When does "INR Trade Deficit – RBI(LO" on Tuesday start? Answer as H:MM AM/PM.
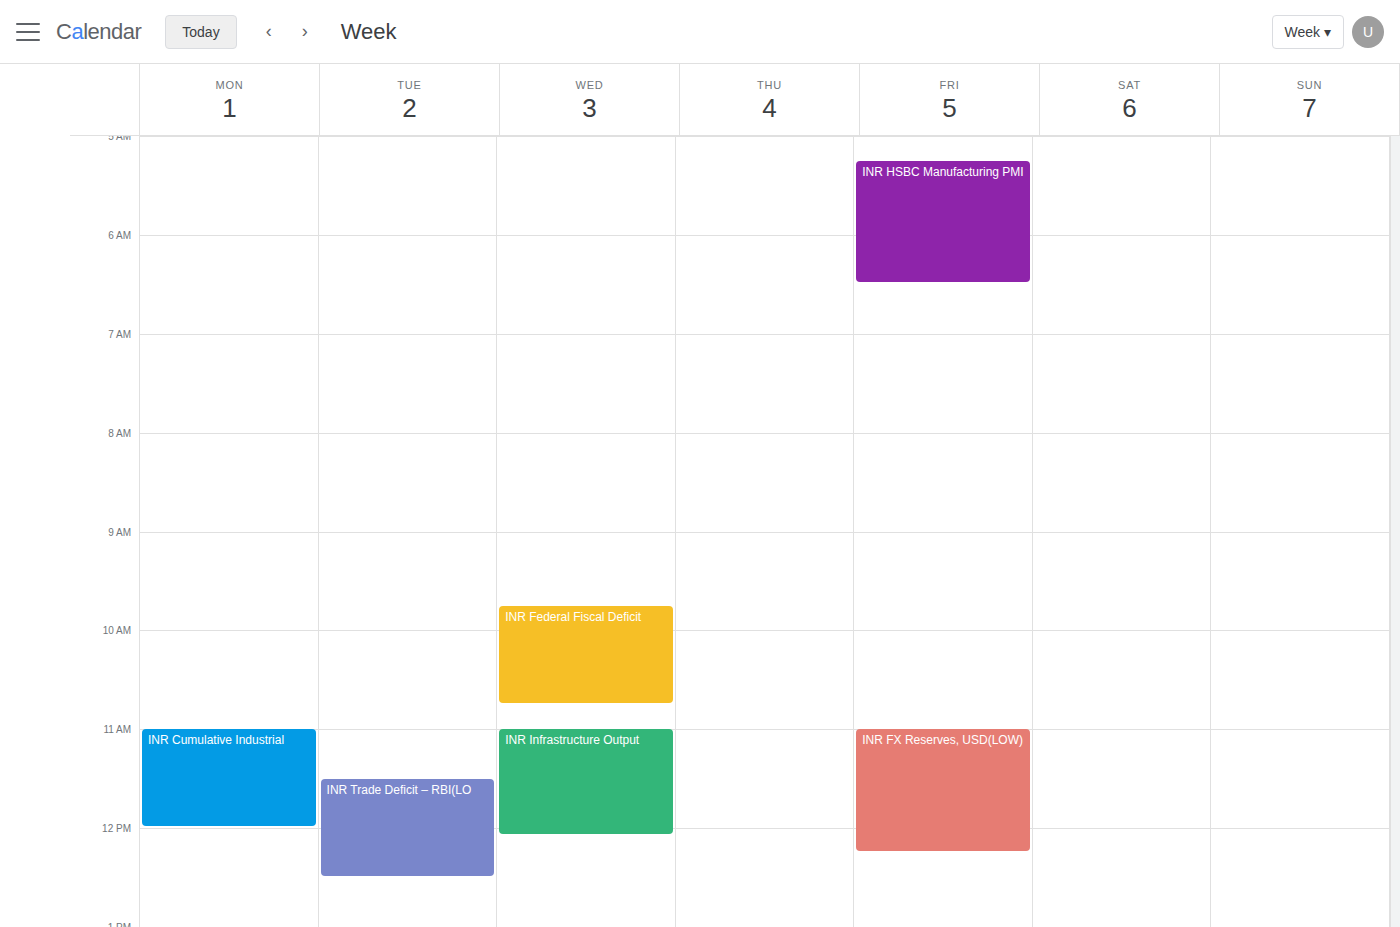
11:30 AM